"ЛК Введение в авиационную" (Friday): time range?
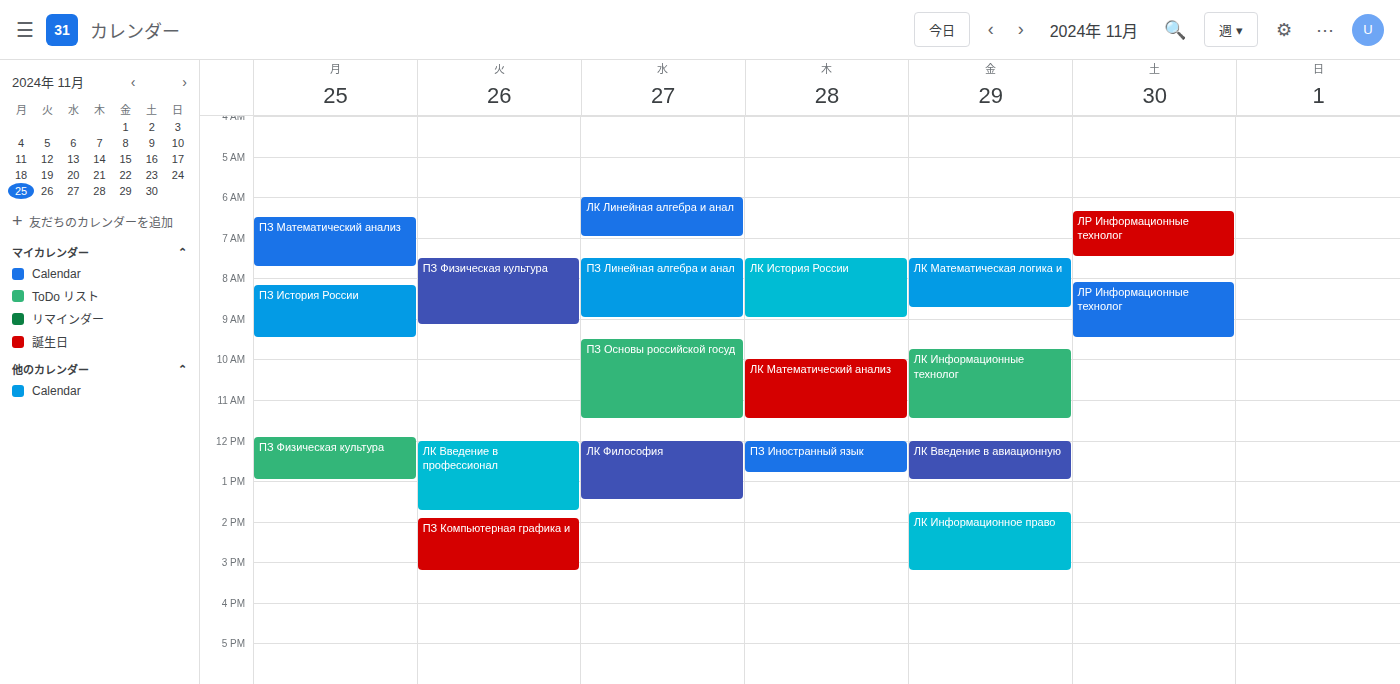
12:00 to 13:00